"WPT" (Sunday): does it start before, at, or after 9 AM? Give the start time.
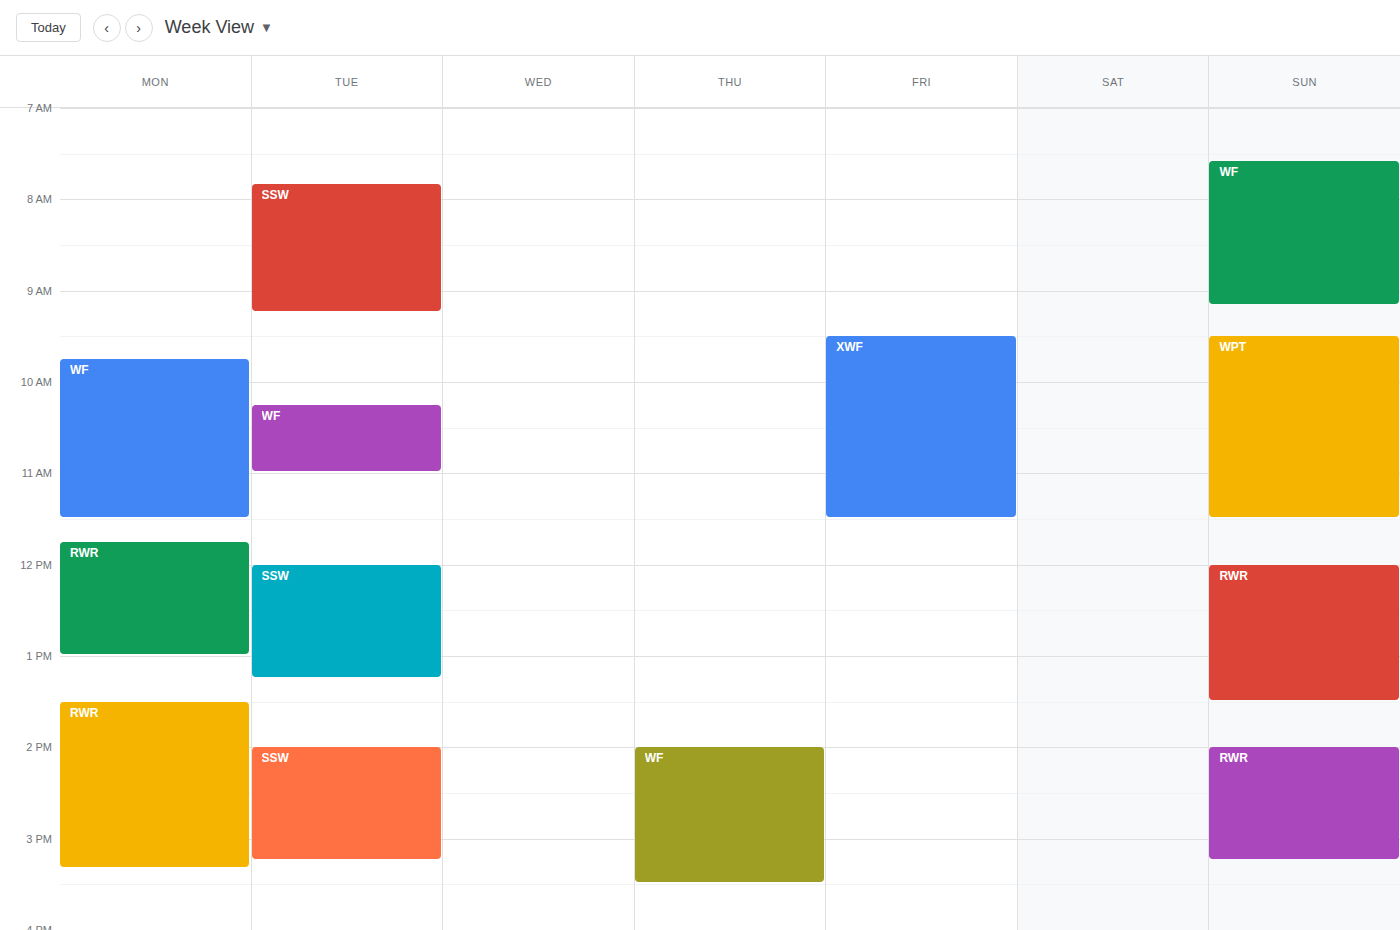
9:30 AM -- after 9 AM, 30 minutes below the 9 AM line.